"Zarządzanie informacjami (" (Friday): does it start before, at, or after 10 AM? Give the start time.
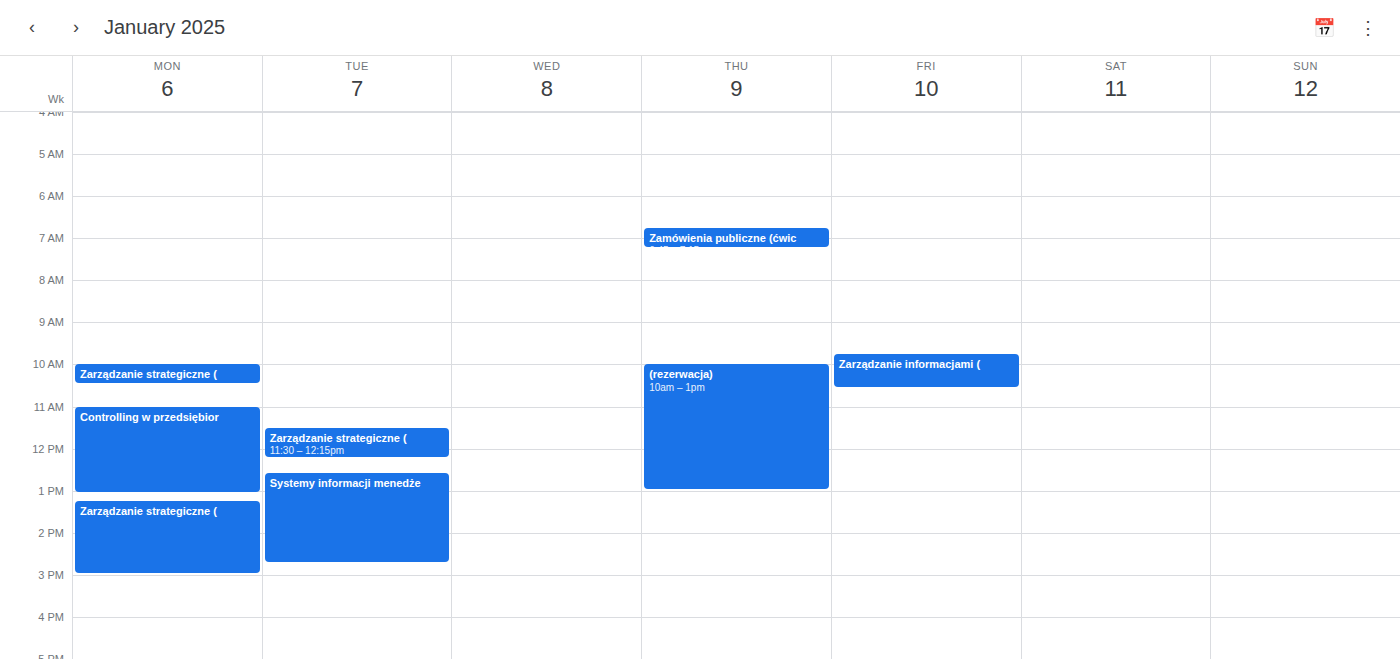
9:45 AM -- before 10 AM, 15 minutes above the 10 AM line.